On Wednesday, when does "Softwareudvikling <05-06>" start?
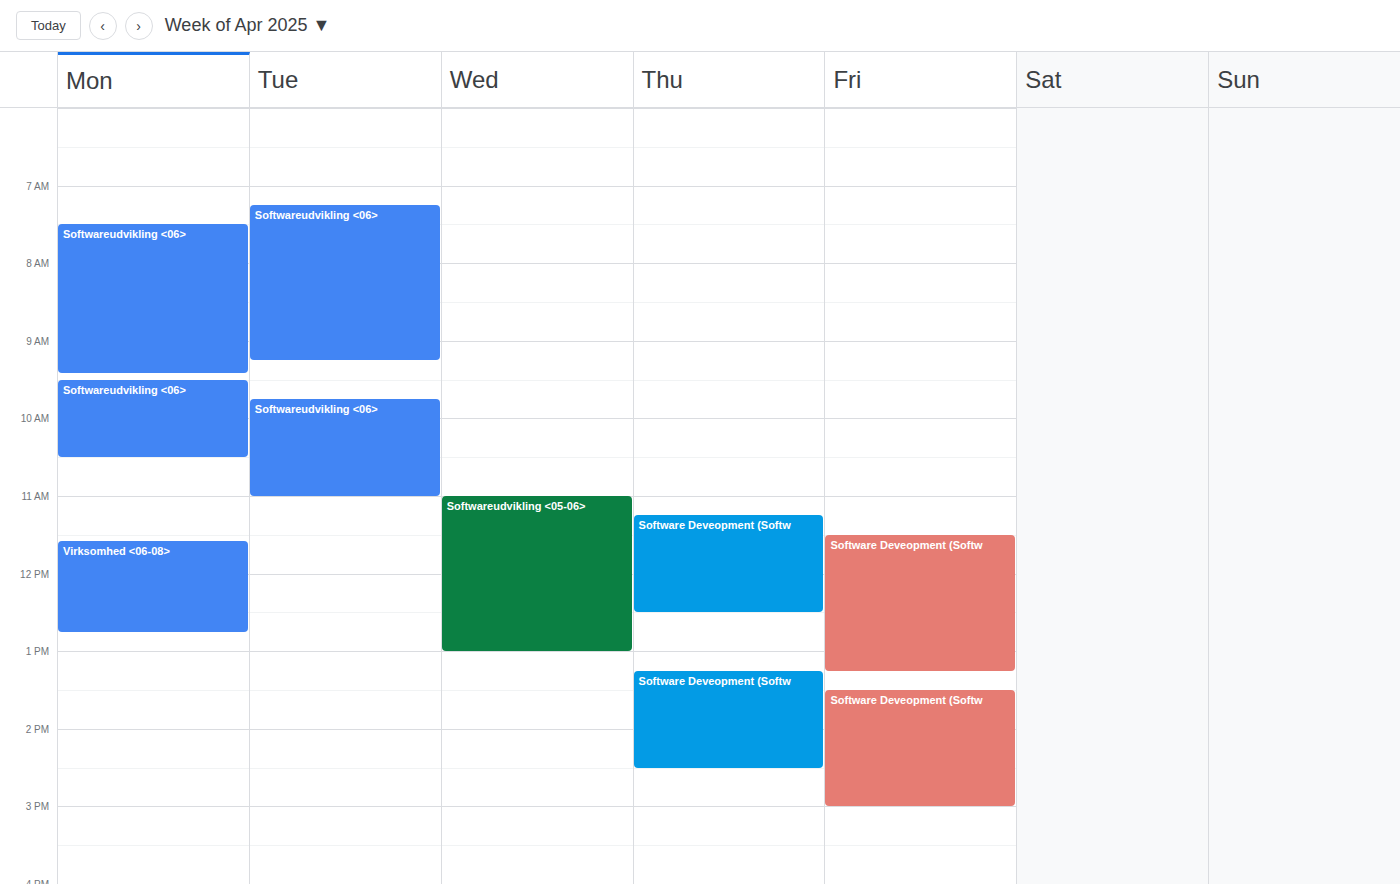
11:00 AM